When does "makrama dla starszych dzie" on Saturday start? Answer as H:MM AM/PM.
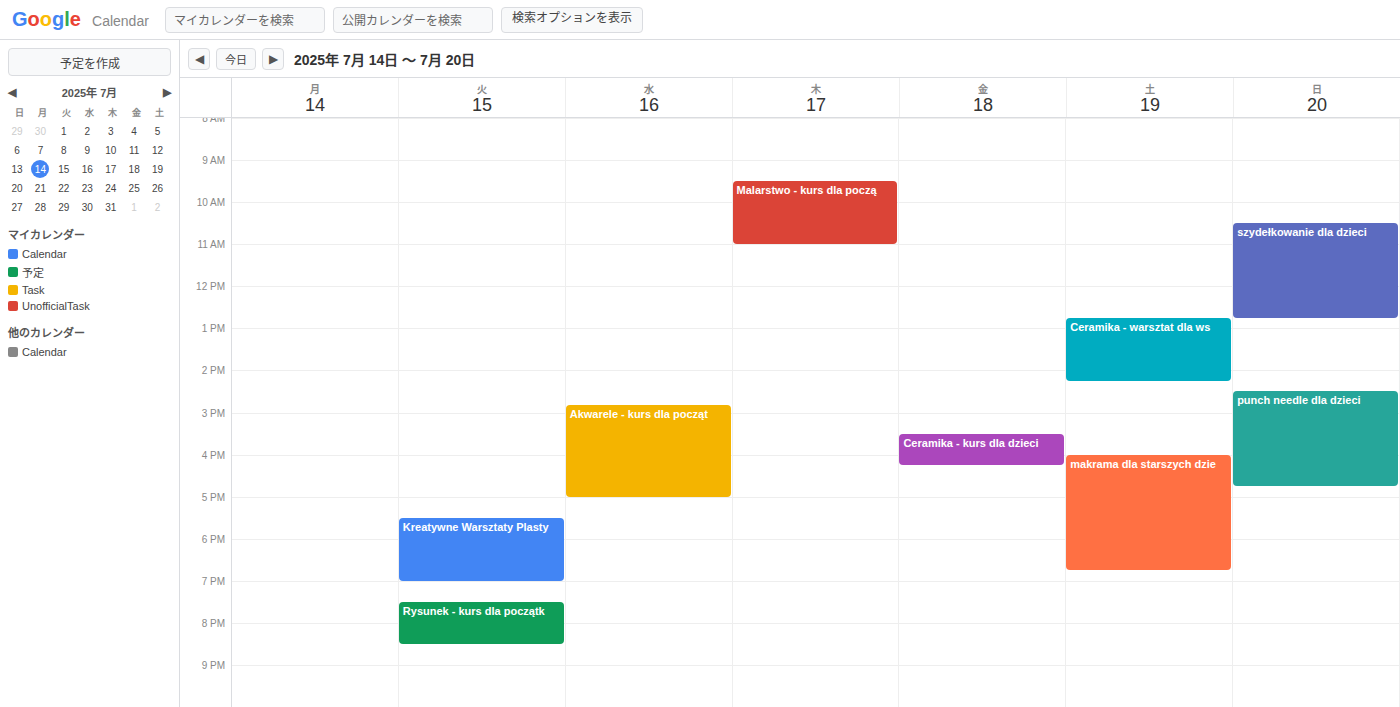
4:00 PM